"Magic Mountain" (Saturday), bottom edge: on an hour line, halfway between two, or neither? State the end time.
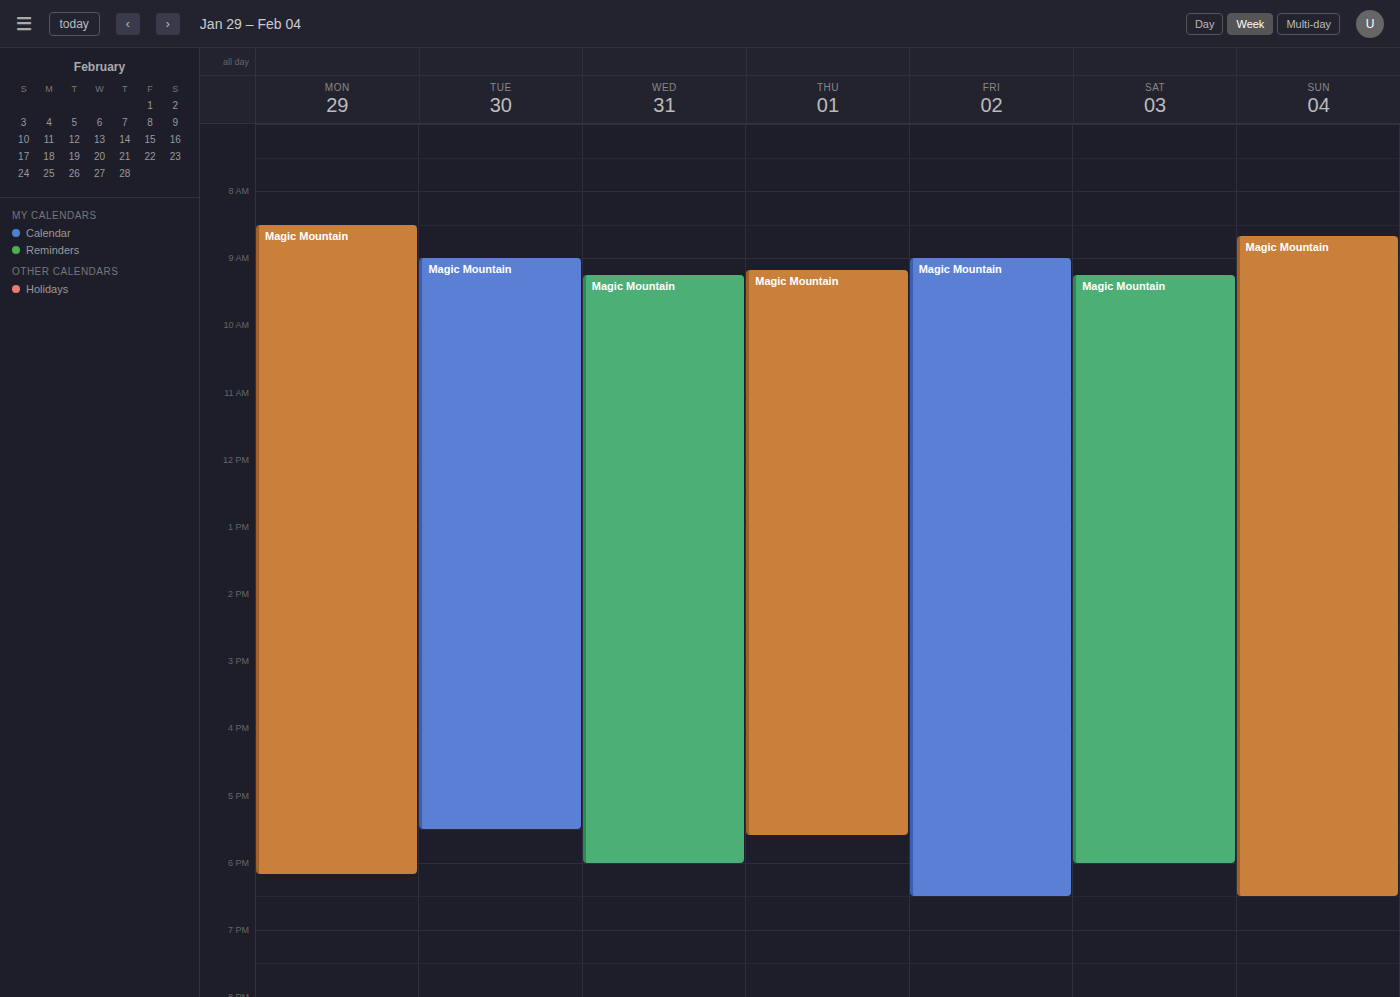
6:00 PM -- exactly on the 6 PM line.